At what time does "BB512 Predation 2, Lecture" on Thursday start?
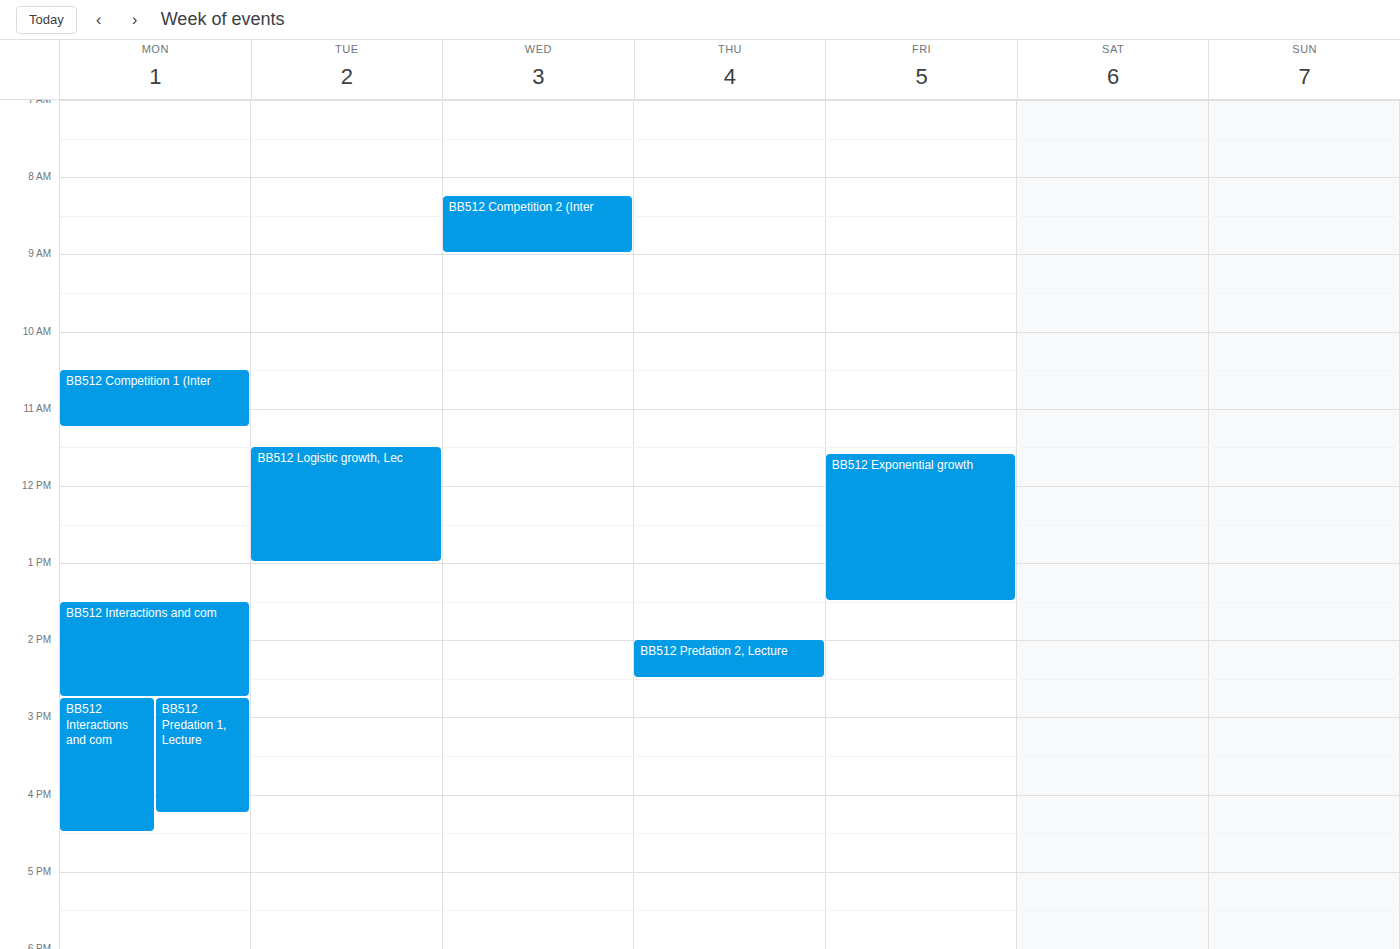
2:00 PM